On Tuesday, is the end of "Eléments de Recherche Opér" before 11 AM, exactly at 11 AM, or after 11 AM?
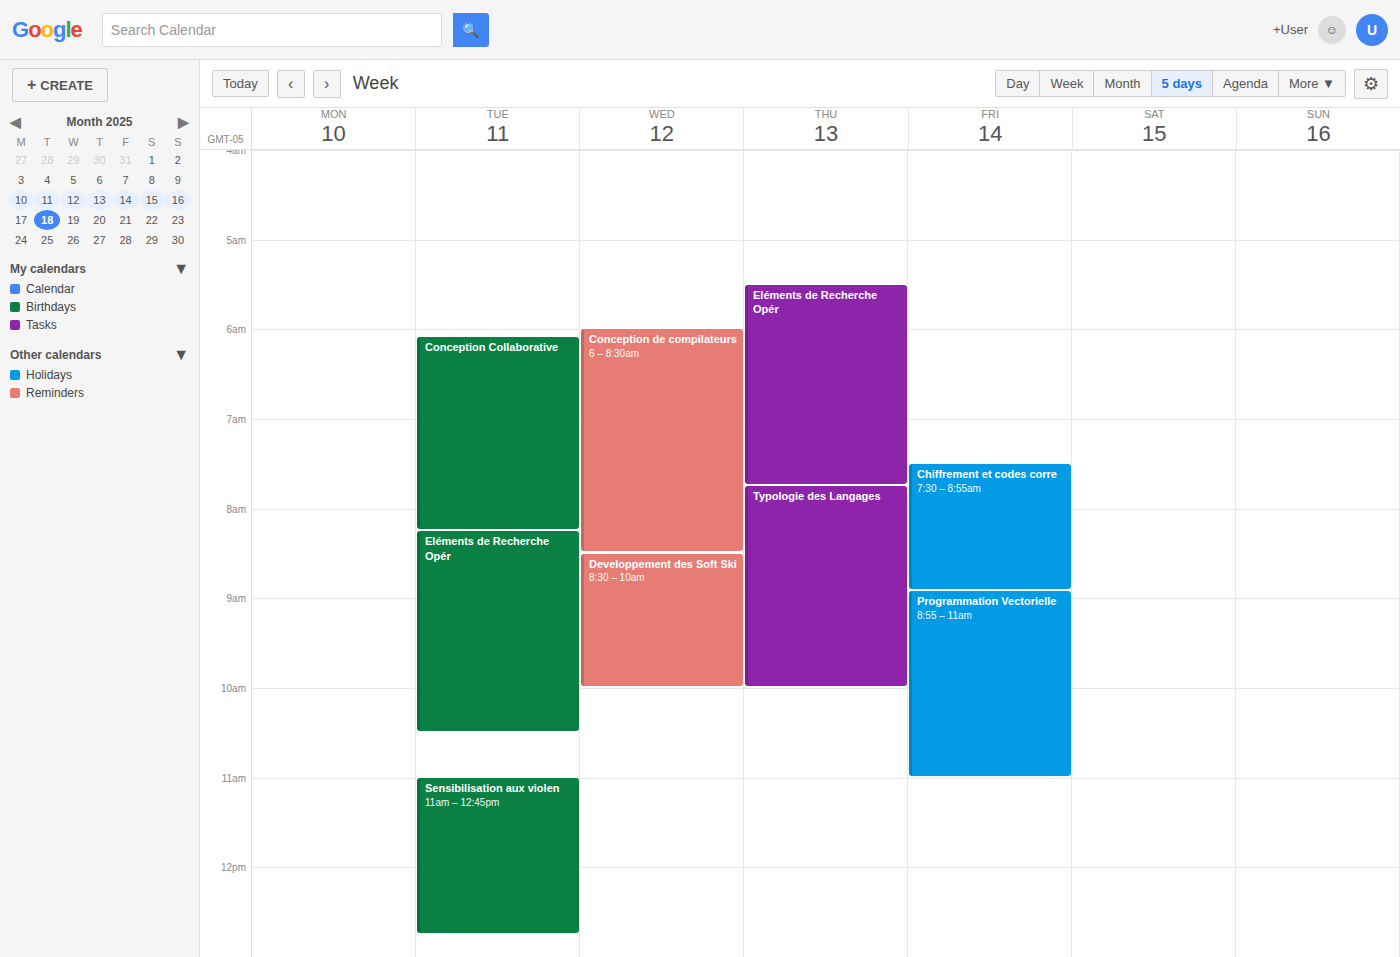
10:30 AM -- before 11 AM, 30 minutes above the 11 AM line.